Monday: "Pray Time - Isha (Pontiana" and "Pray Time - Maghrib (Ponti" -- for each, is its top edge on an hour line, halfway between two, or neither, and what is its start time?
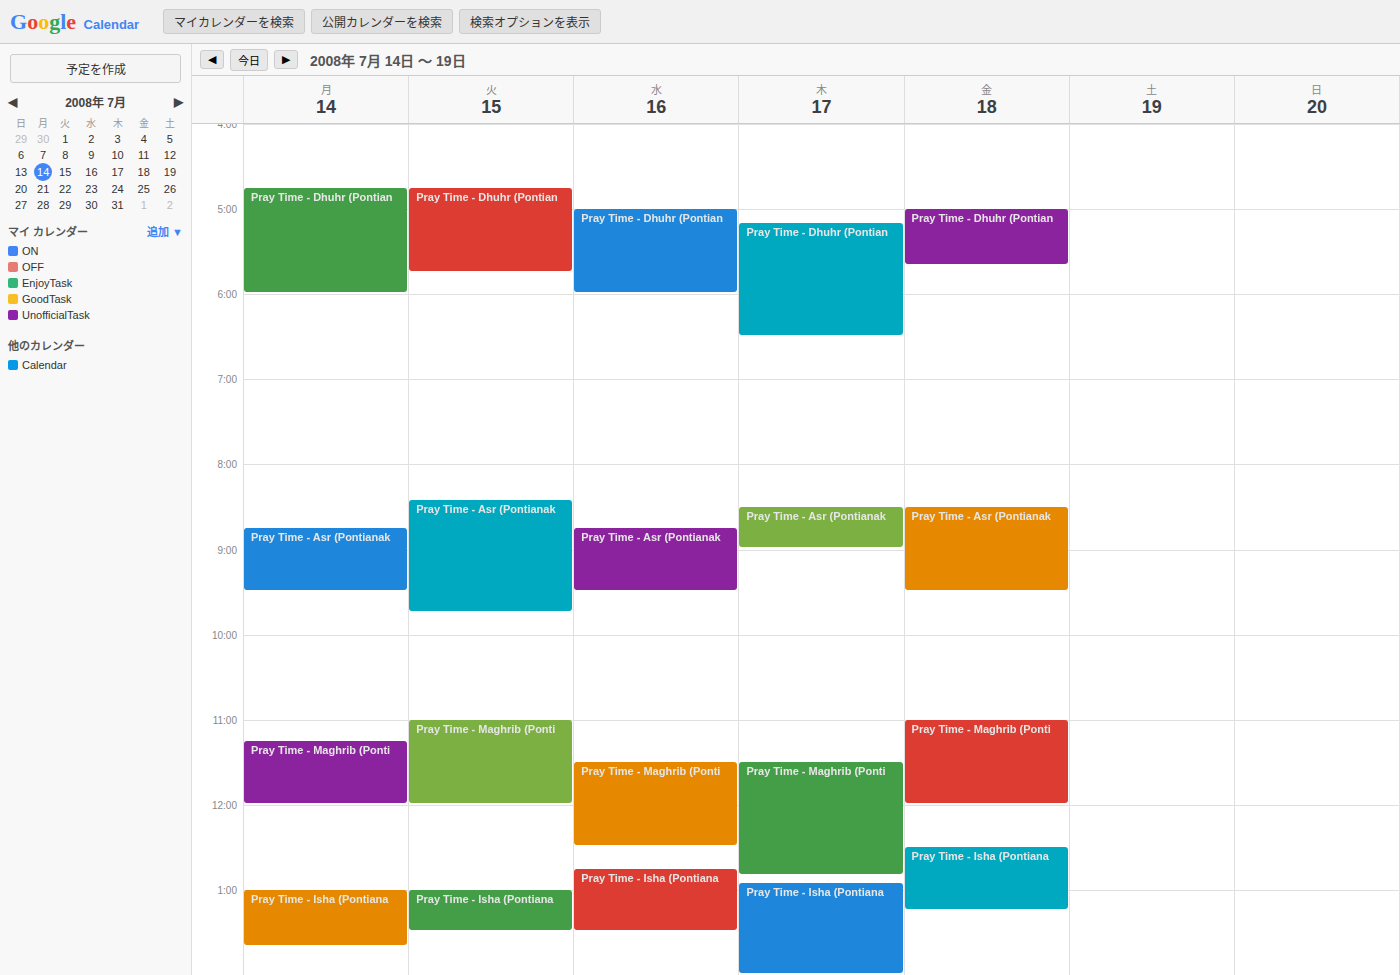
"Pray Time - Isha (Pontiana": 1:00 PM, exactly on the 1 PM line. "Pray Time - Maghrib (Ponti": 11:15 AM, neither: a quarter of the way from the 11 AM line to the 12 PM line.